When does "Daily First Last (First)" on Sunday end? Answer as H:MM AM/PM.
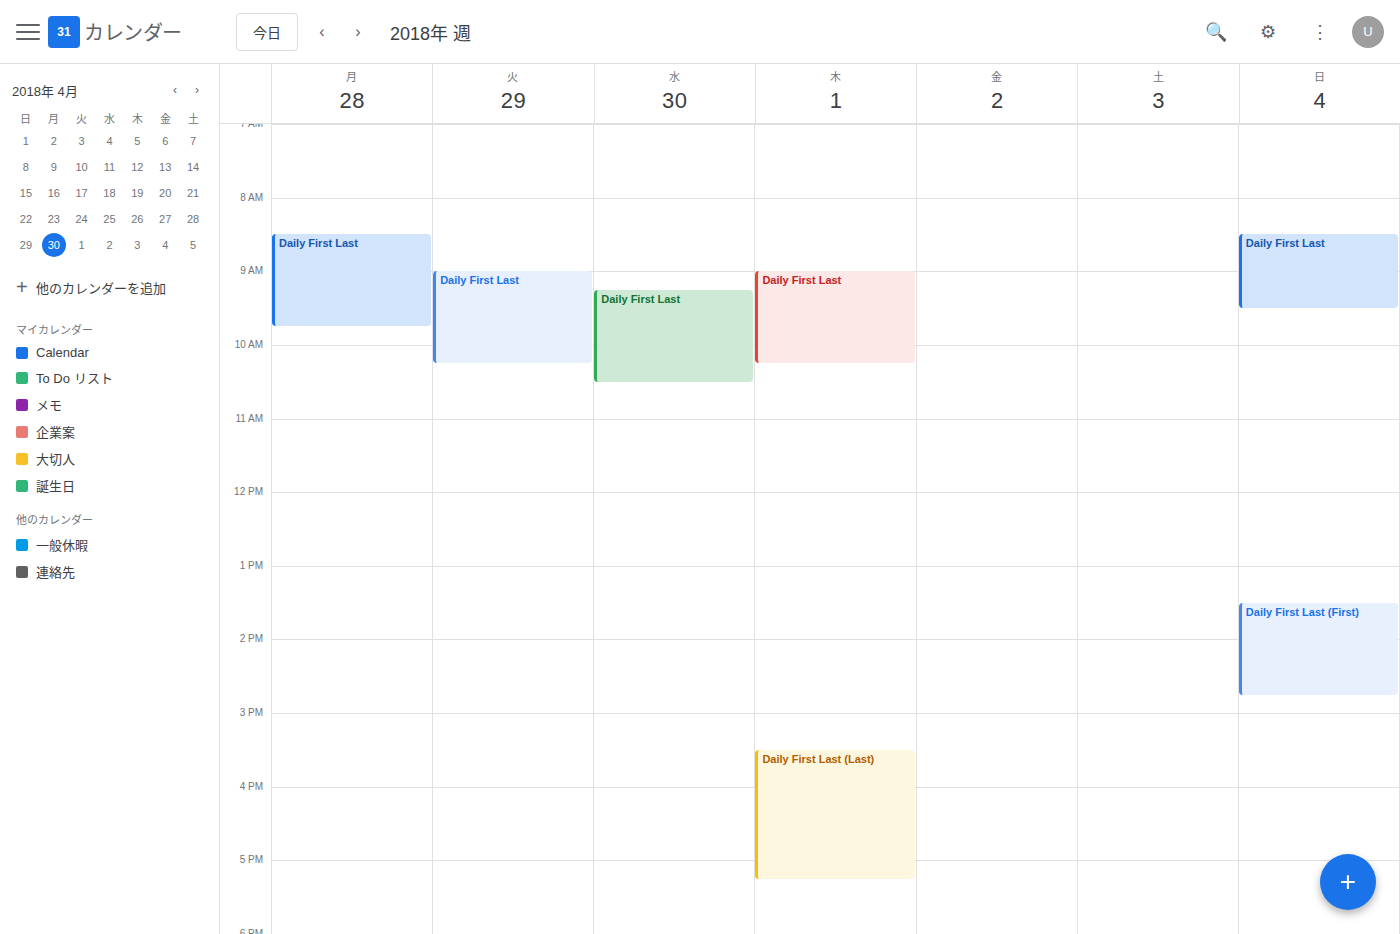
2:45 PM